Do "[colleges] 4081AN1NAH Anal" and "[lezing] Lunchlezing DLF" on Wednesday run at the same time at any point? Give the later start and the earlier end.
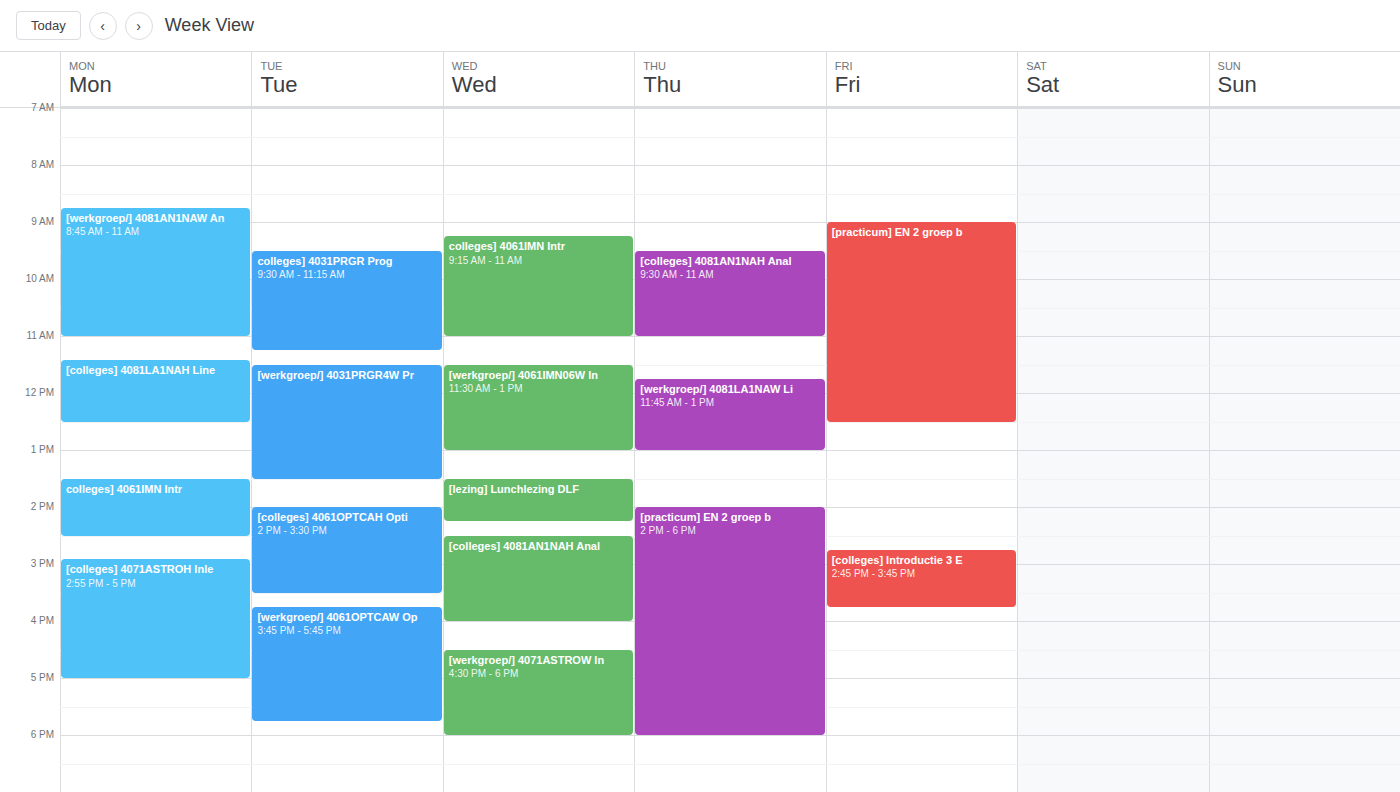
"[lezing] Lunchlezing DLF" ends at 2:15 PM and "[colleges] 4081AN1NAH Anal" starts at 2:30 PM -- no overlap.